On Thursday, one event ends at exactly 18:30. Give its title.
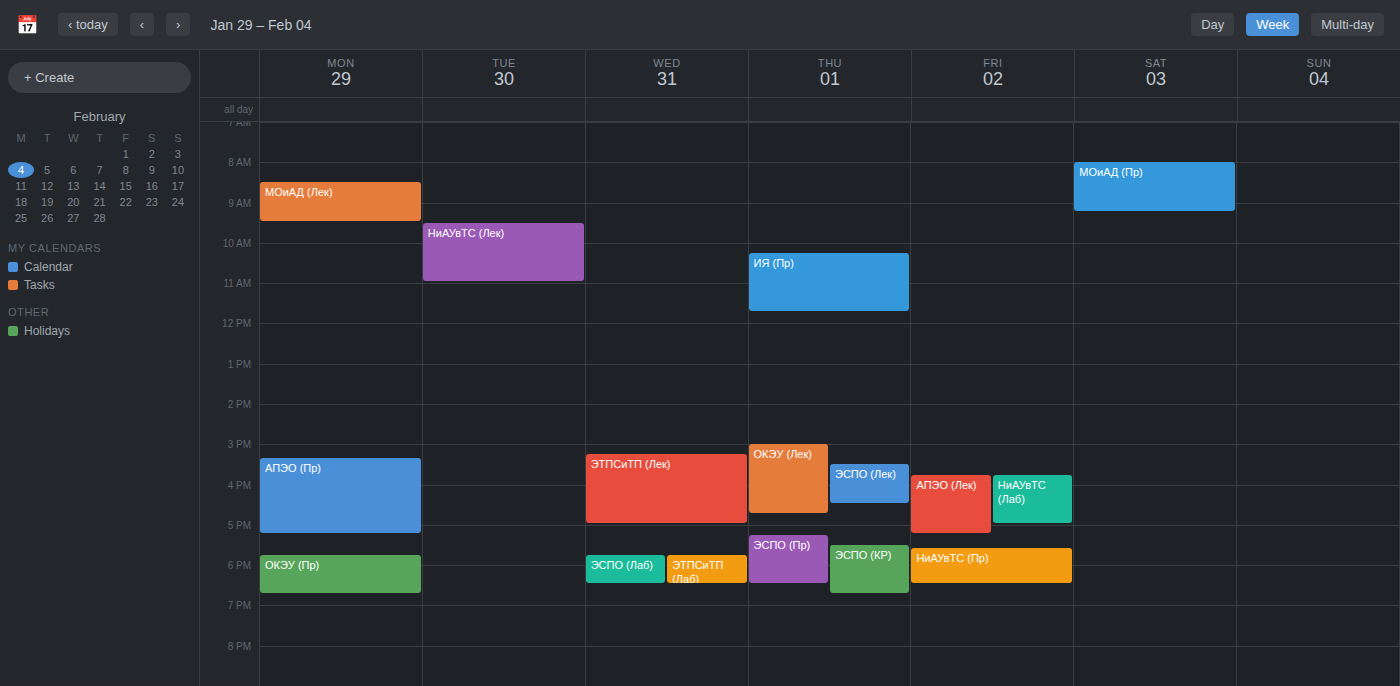
"ЭСПО (Пр)"